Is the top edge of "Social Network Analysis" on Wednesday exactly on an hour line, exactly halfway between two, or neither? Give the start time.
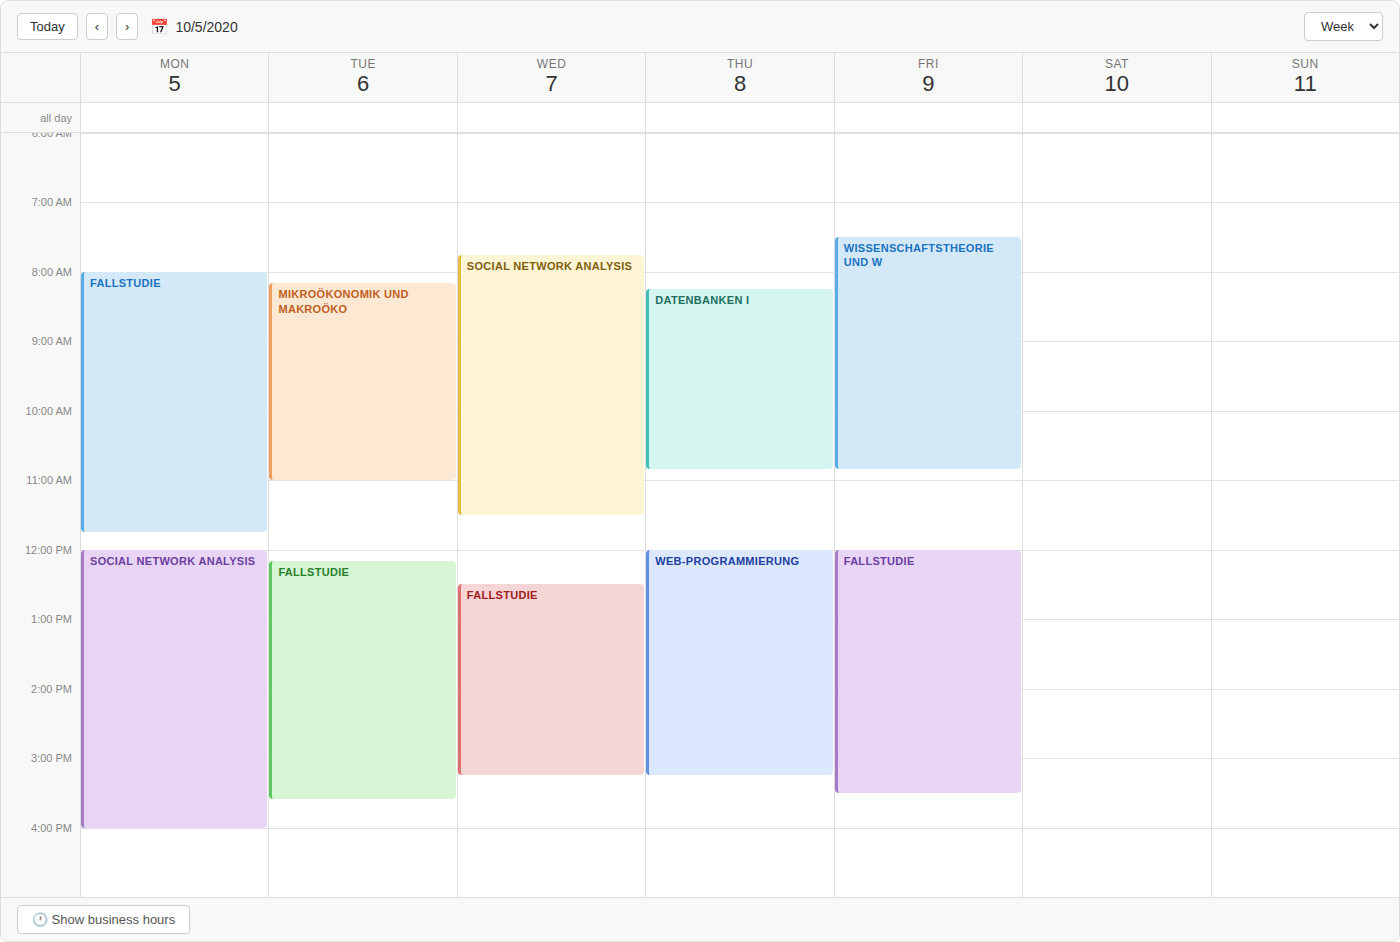
07:45 -- neither: three quarters of the way from the 07:00 line to the 08:00 line.